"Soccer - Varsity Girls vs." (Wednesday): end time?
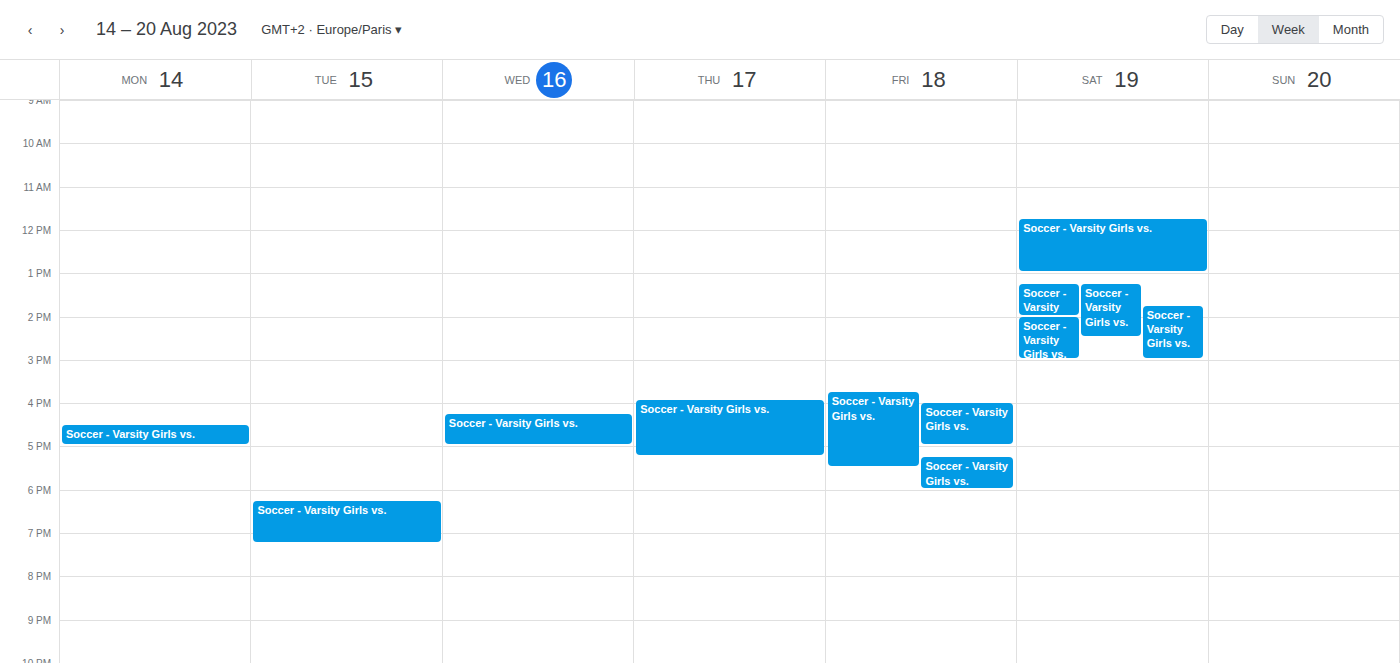
5:00 PM